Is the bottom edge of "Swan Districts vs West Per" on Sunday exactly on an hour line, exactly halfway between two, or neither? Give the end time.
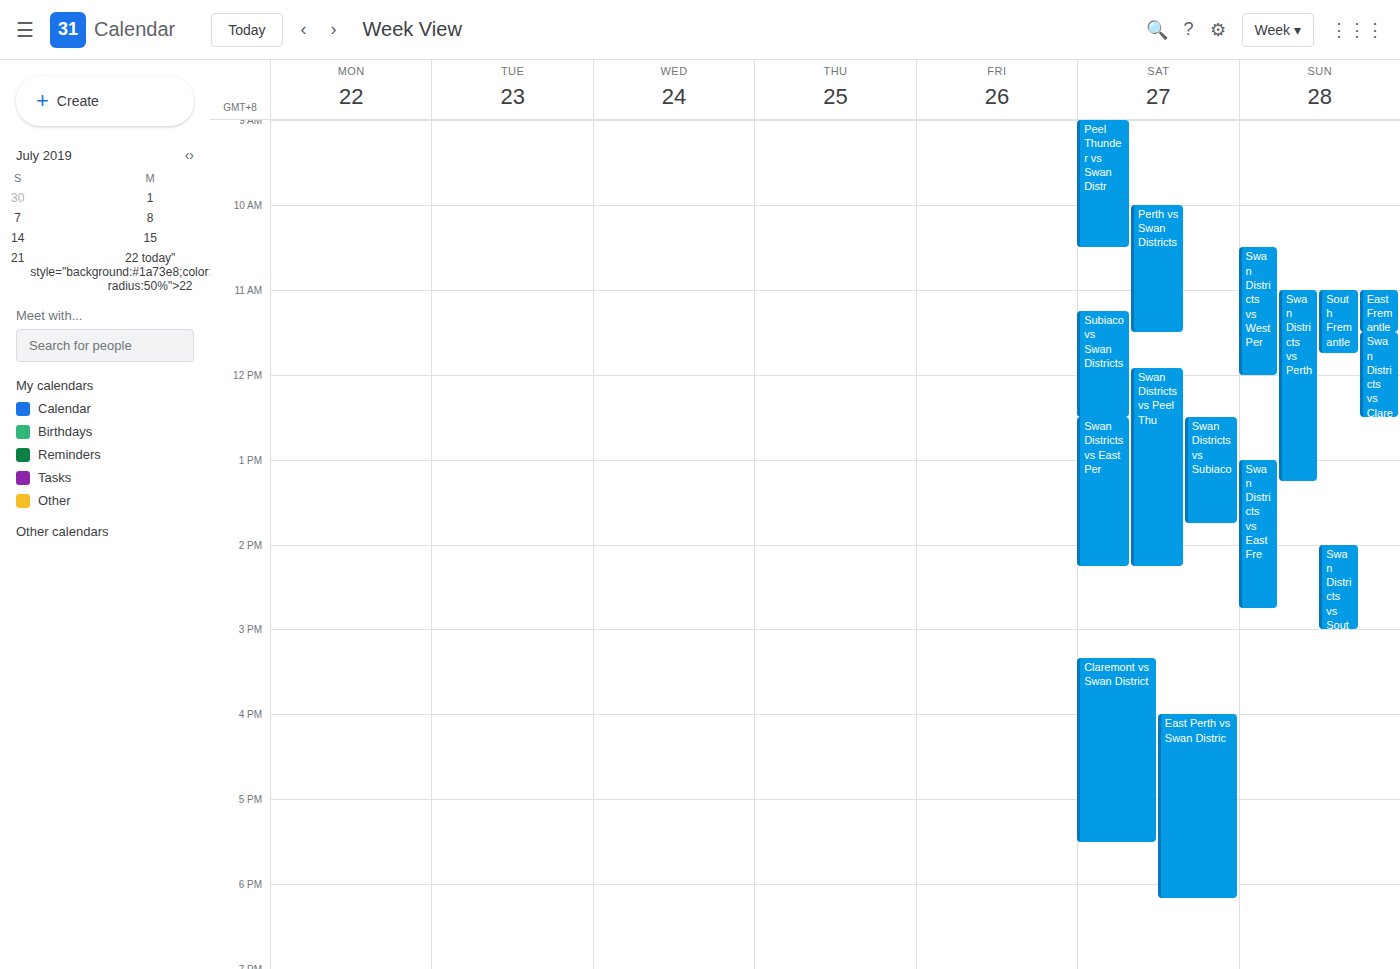
12:00 PM -- exactly on the 12 PM line.